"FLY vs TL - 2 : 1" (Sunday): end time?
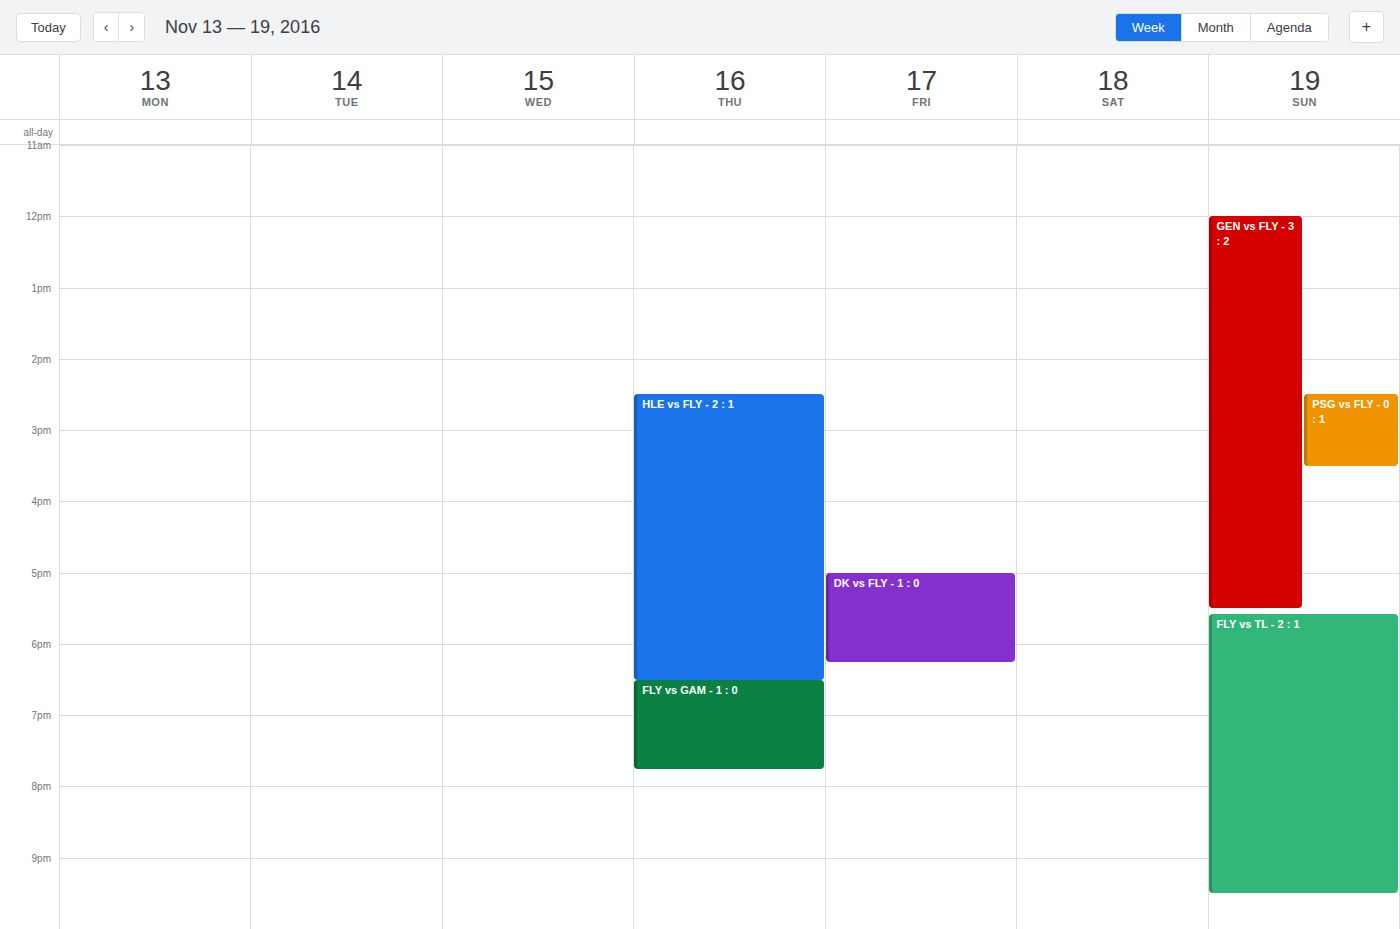
21:30